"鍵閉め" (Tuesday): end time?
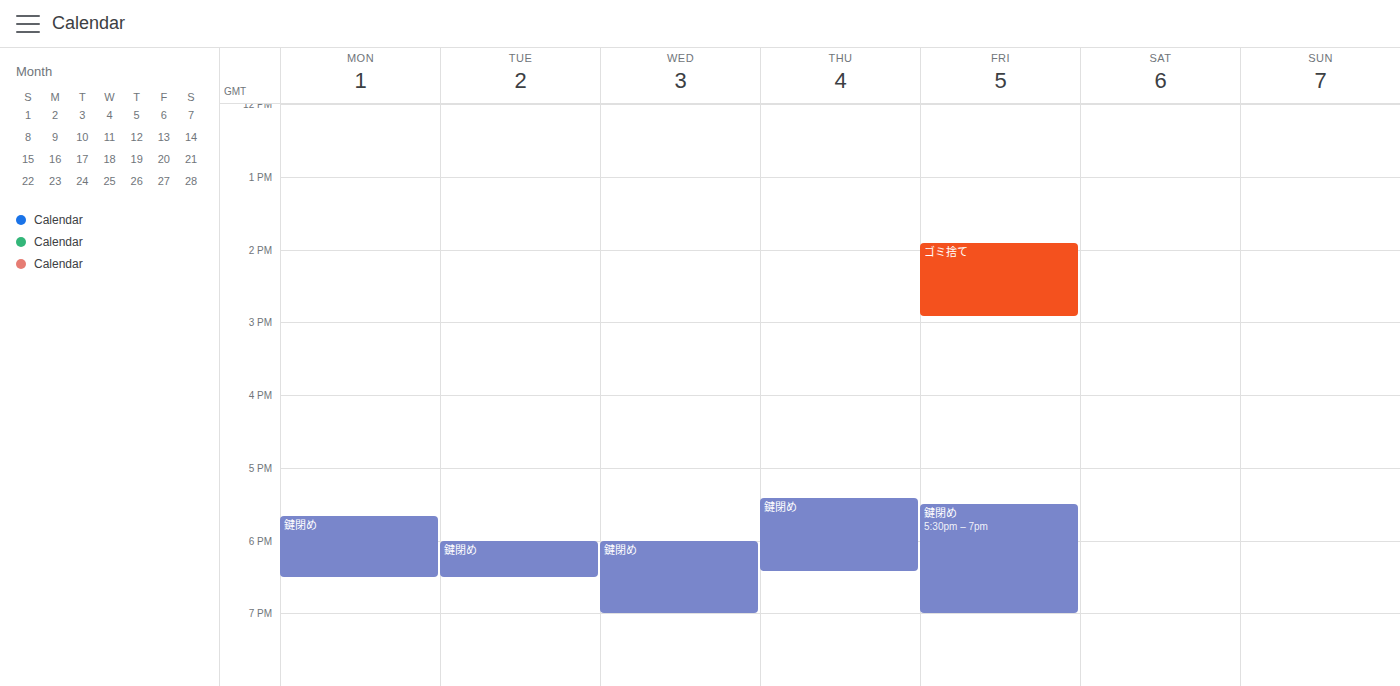
18:30